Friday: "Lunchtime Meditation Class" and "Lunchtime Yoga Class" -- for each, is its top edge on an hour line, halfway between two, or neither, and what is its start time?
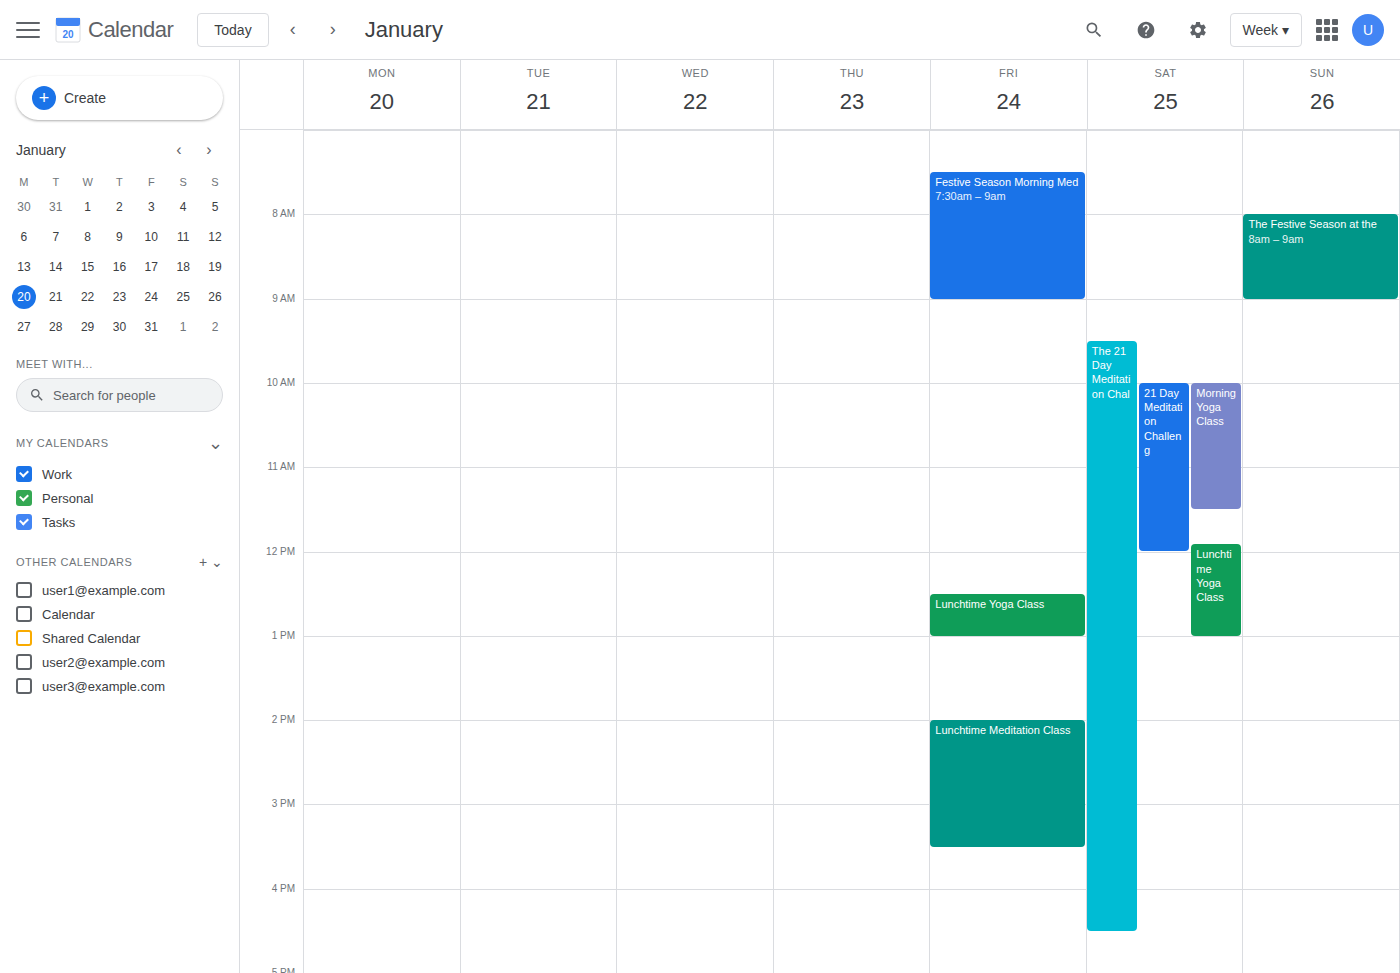
"Lunchtime Meditation Class": 2:00 PM, exactly on the 2 PM line. "Lunchtime Yoga Class": 12:30 PM, halfway between the 12 PM and 1 PM lines.